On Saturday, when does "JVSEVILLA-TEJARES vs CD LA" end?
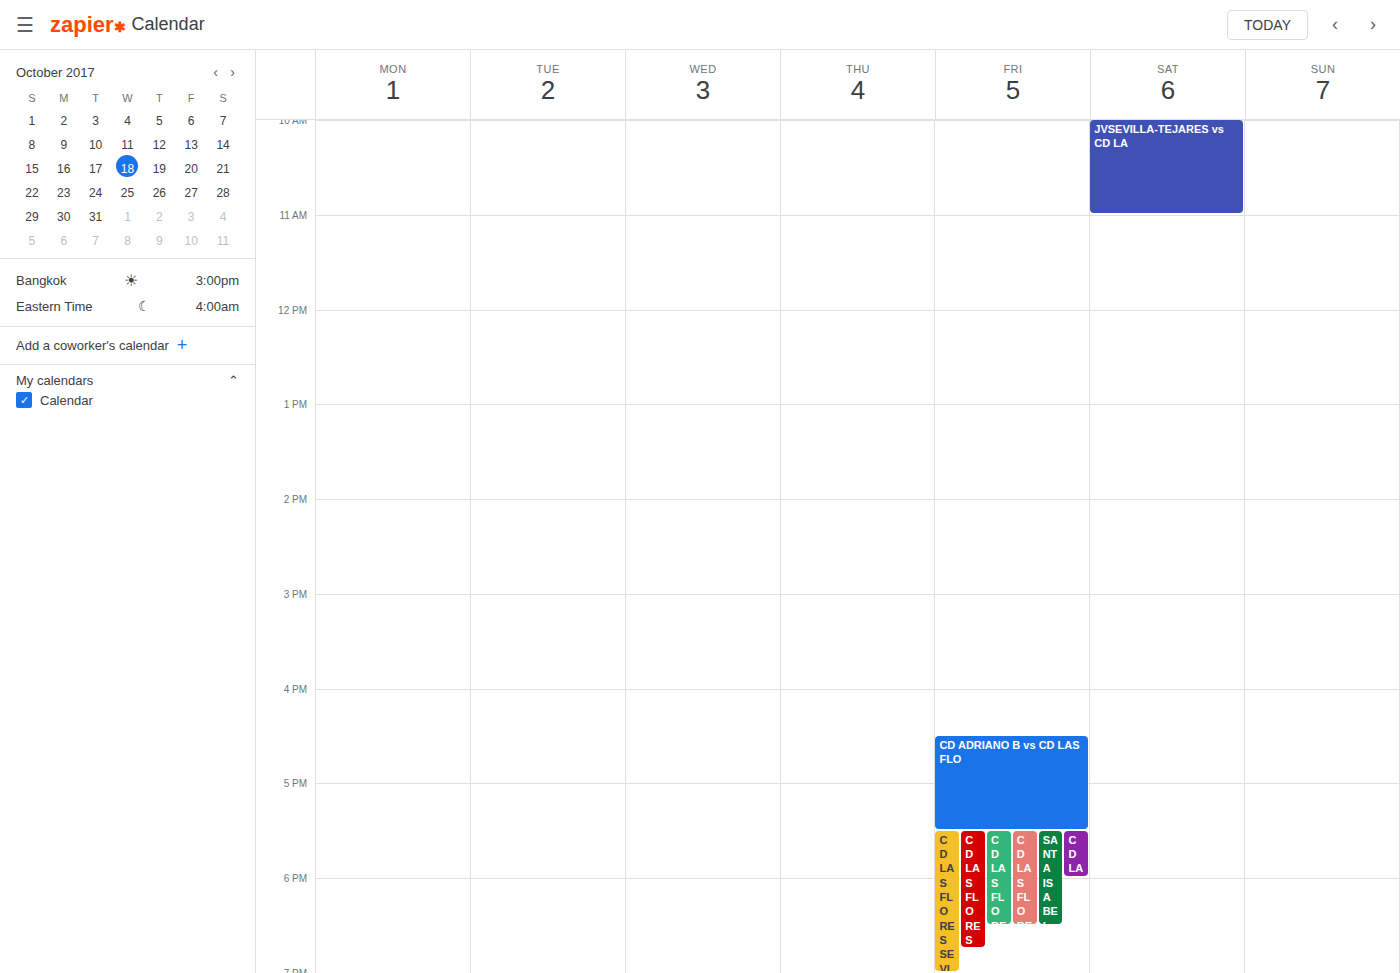
11:00